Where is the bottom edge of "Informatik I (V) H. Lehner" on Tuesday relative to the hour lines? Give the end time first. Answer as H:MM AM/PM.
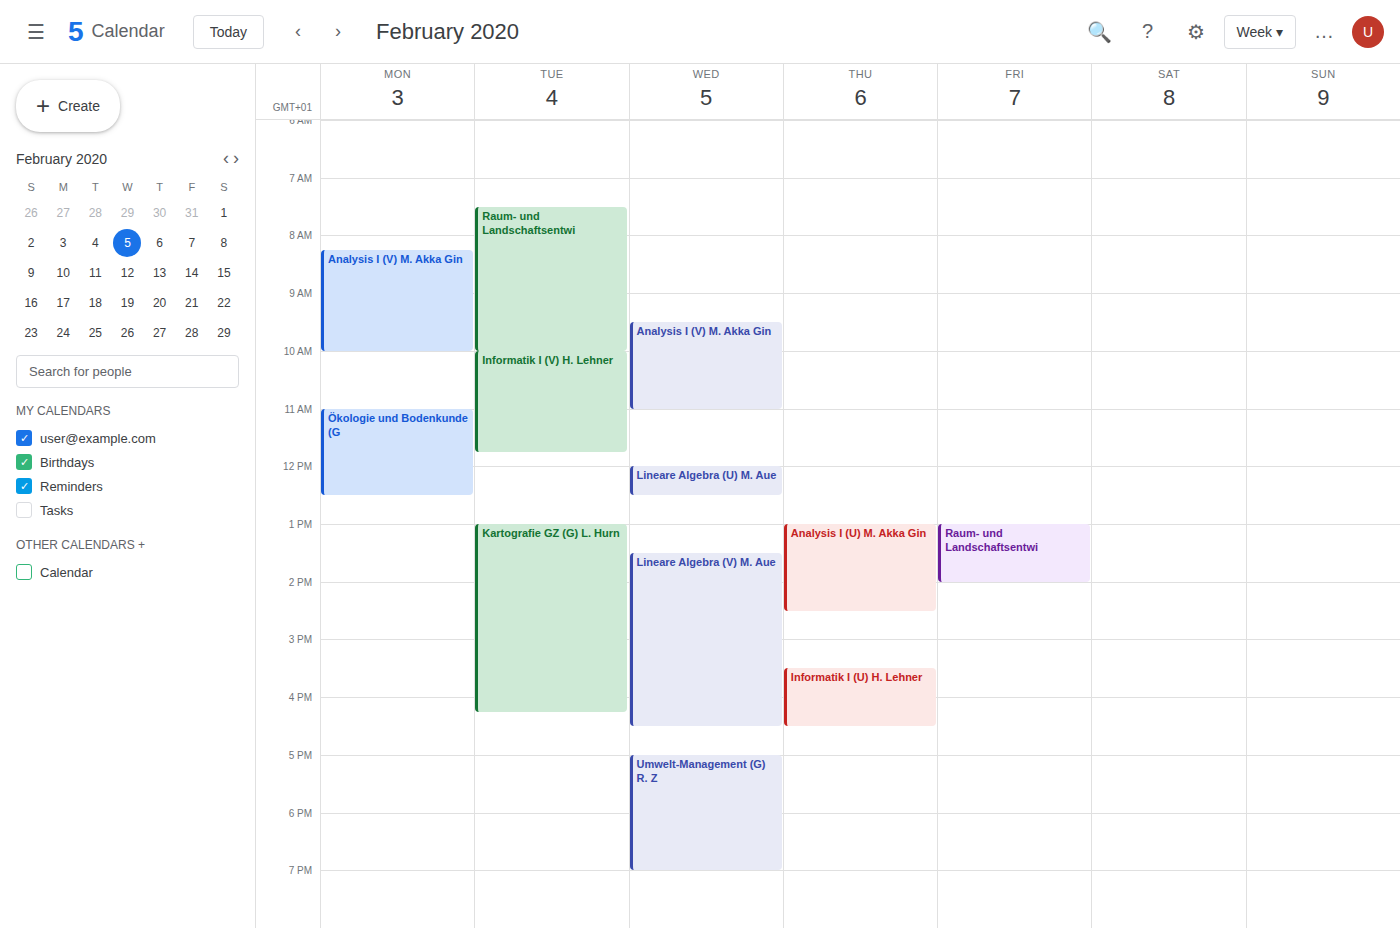
11:45 AM -- neither: three quarters of the way from the 11 AM line to the 12 PM line.